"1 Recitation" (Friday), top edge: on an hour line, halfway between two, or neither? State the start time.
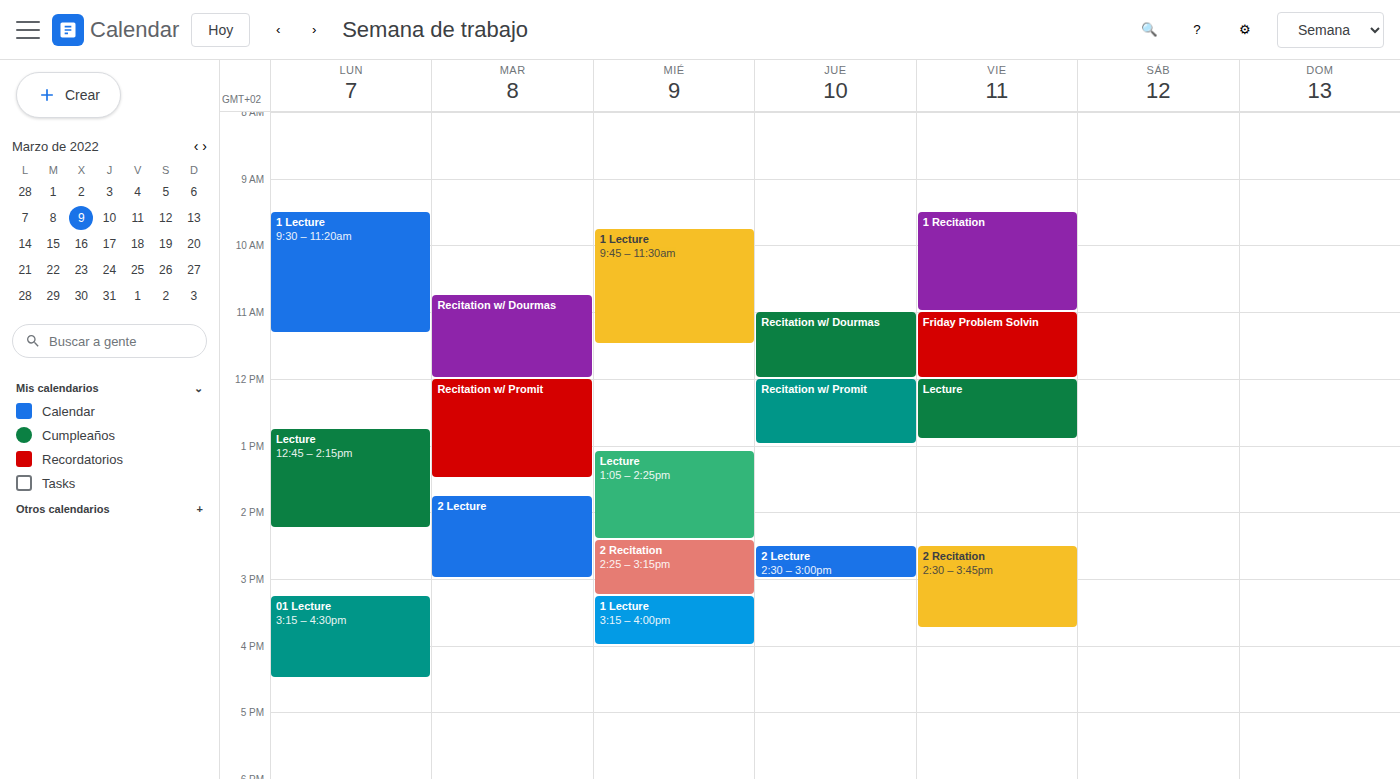
9:30 AM -- halfway between the 9 AM and 10 AM lines.